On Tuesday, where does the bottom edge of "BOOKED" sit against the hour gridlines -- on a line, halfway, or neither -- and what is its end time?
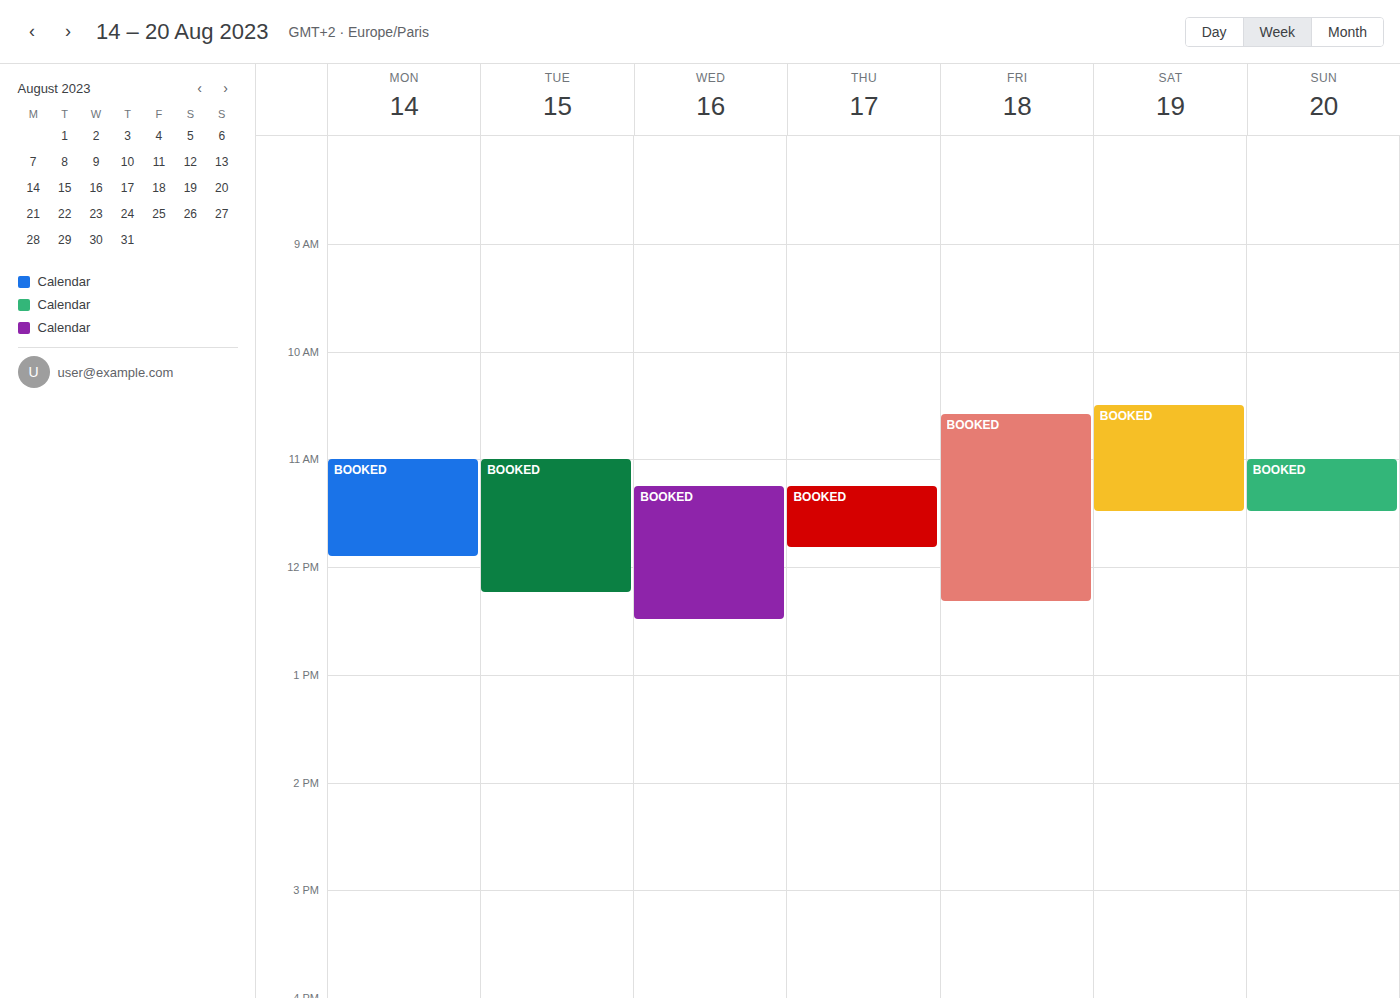
12:15 PM -- neither: a quarter of the way from the 12 PM line to the 1 PM line.